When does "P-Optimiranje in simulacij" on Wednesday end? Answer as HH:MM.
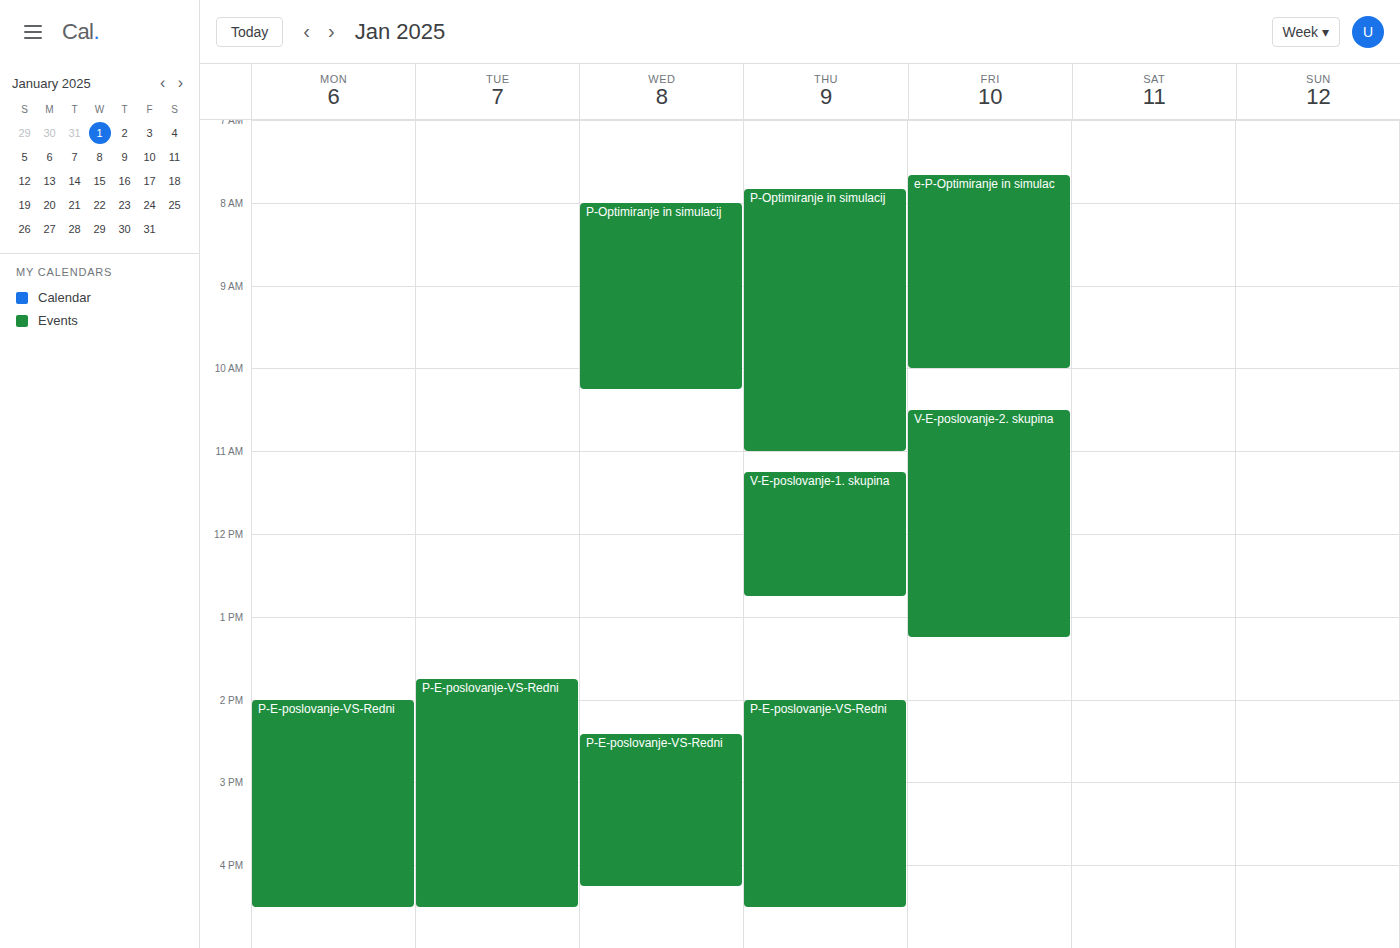
10:15